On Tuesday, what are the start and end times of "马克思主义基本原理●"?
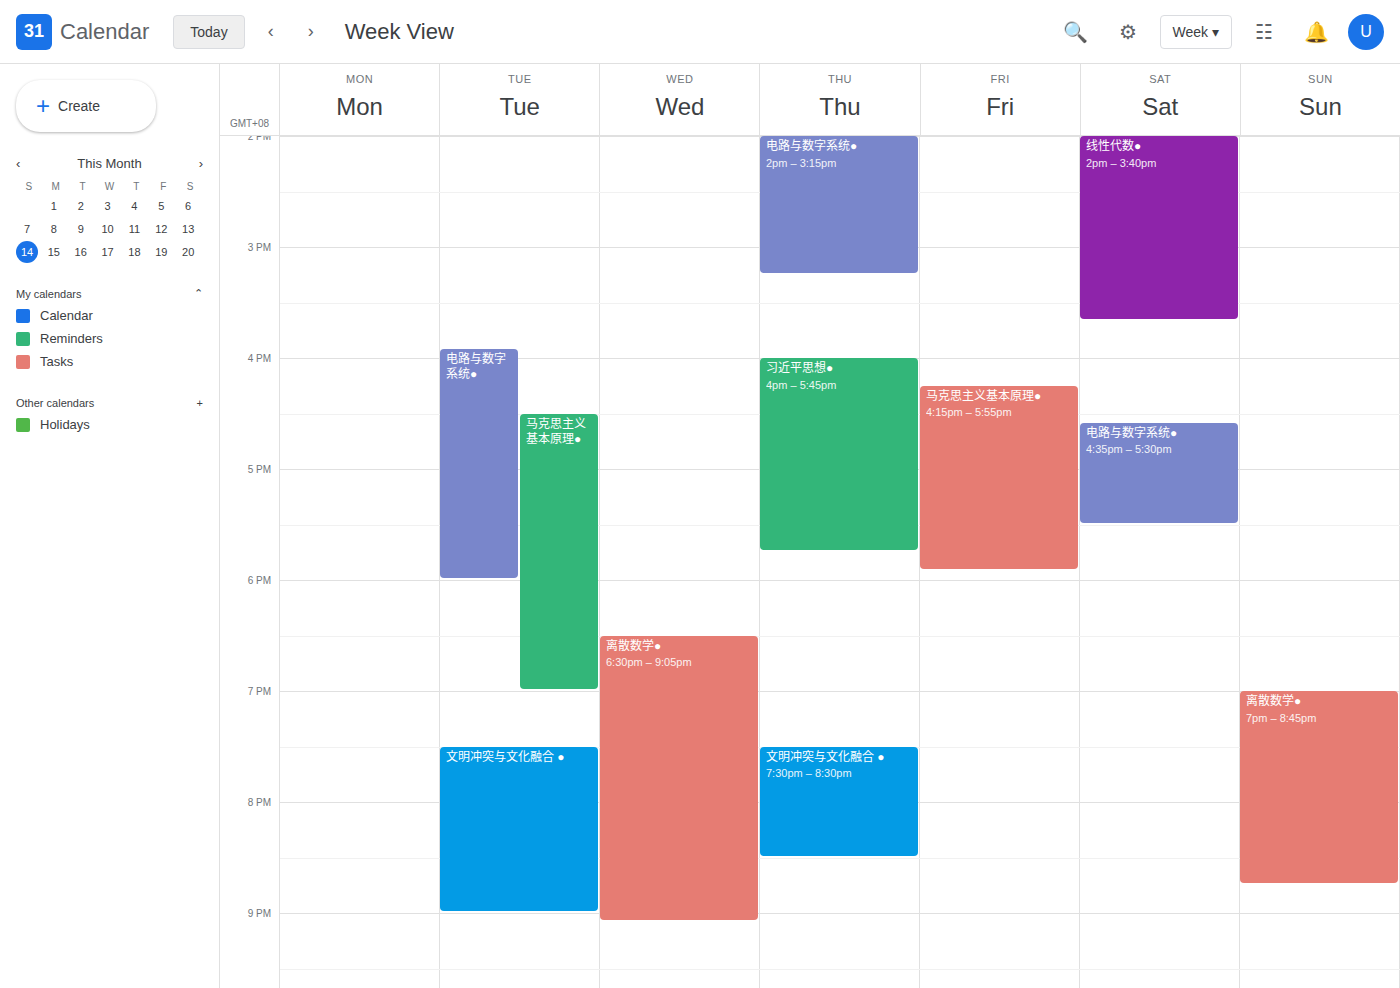
4:30 PM to 7:00 PM